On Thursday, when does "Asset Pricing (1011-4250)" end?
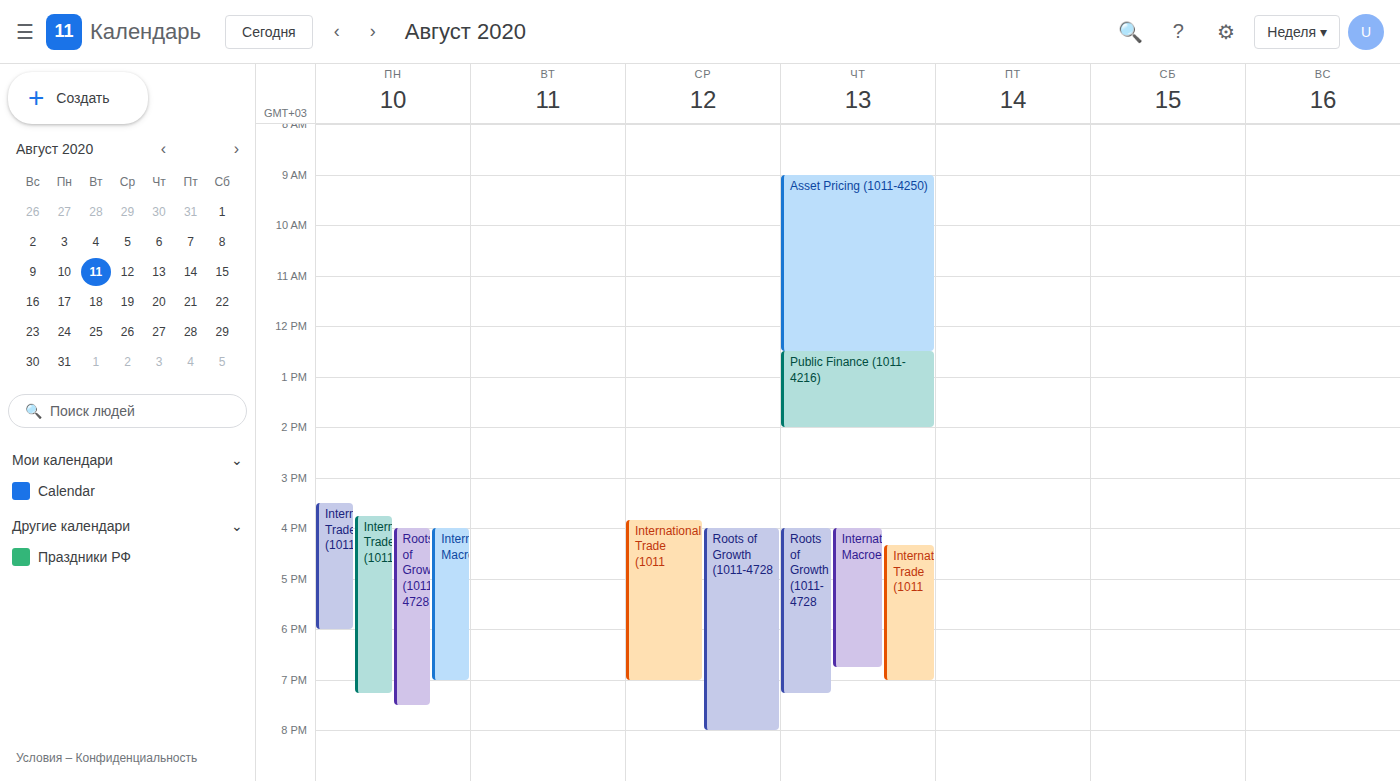
12:30 PM